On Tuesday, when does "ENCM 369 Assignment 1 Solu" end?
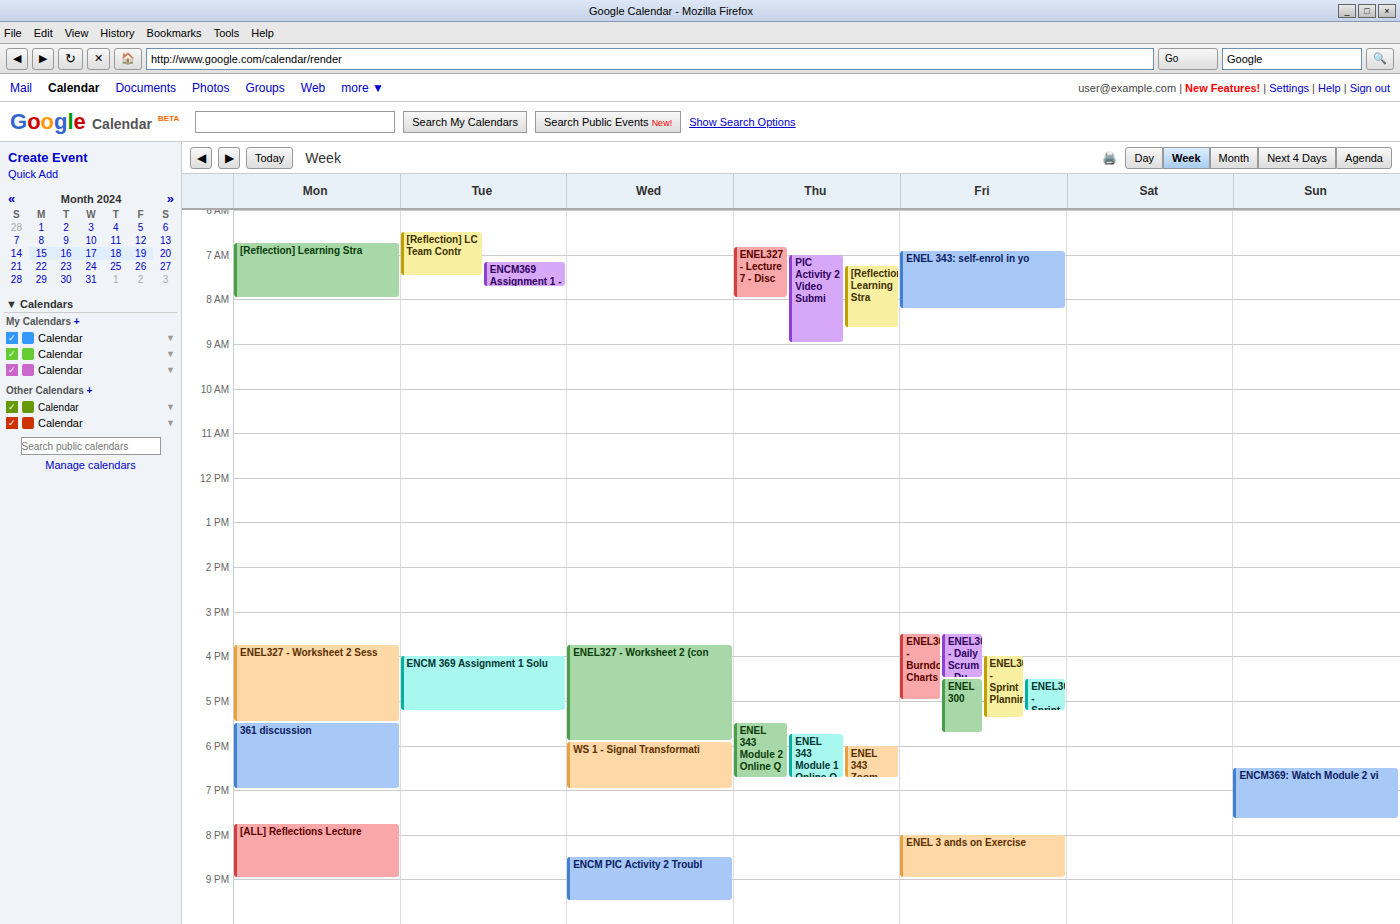
5:15 PM